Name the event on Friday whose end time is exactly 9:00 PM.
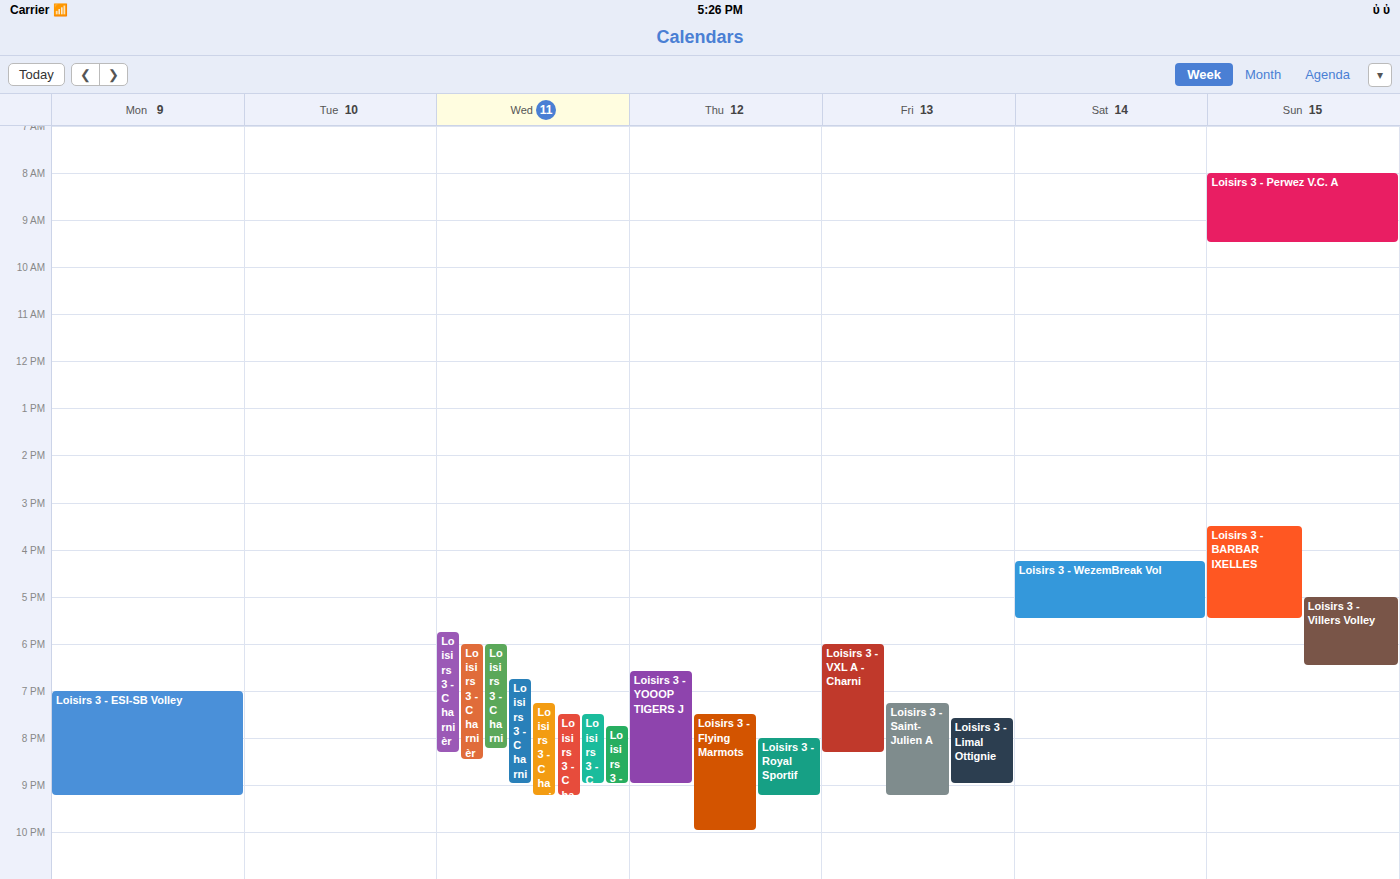
"Loisirs 3 - Limal Ottignie"